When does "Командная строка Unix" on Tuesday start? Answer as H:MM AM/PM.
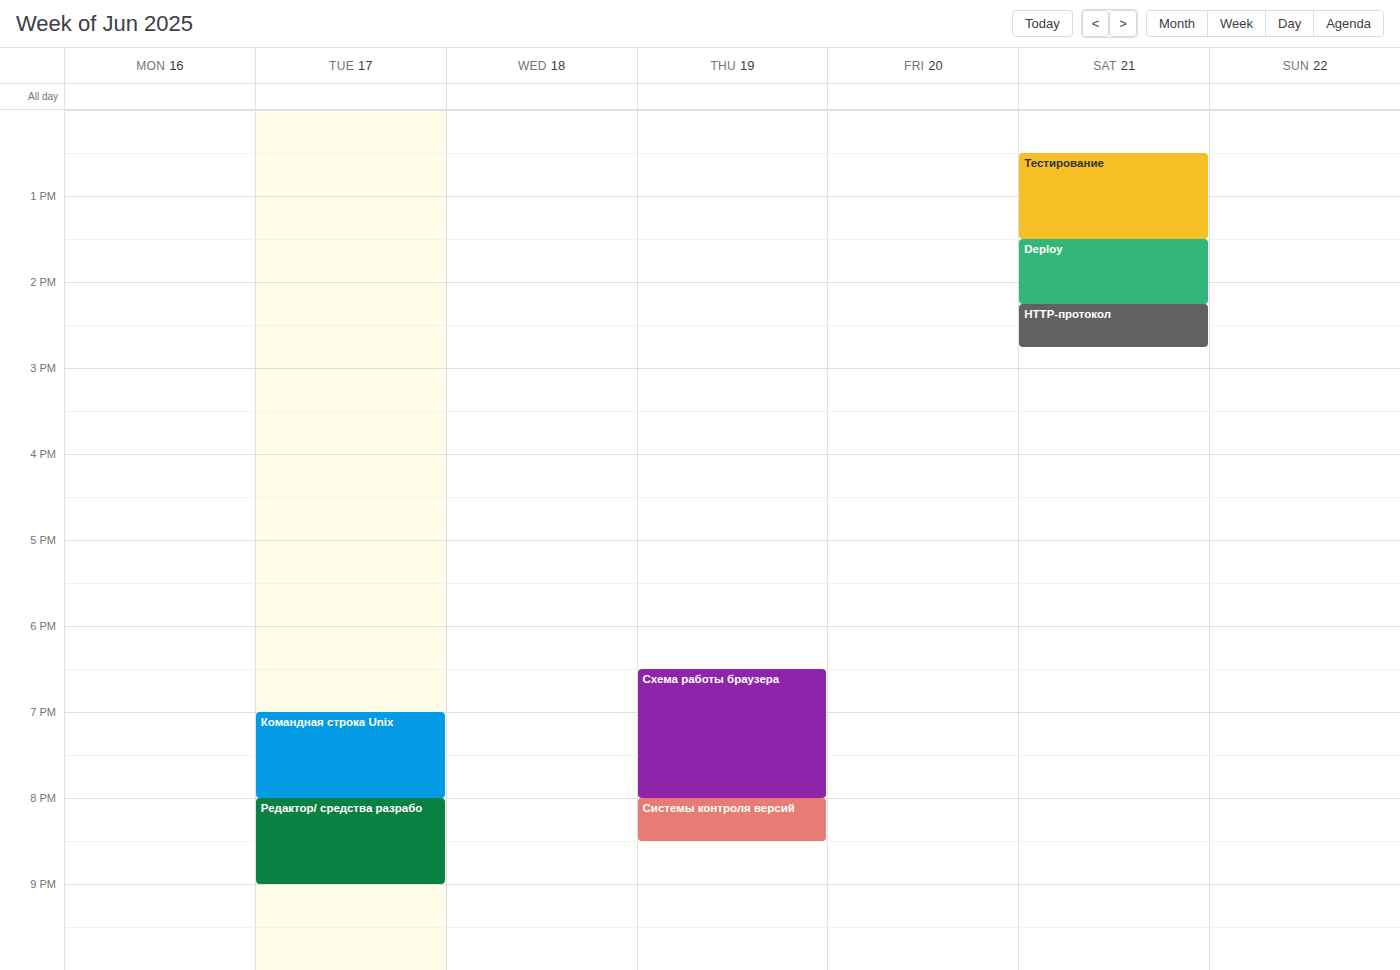
7:00 PM